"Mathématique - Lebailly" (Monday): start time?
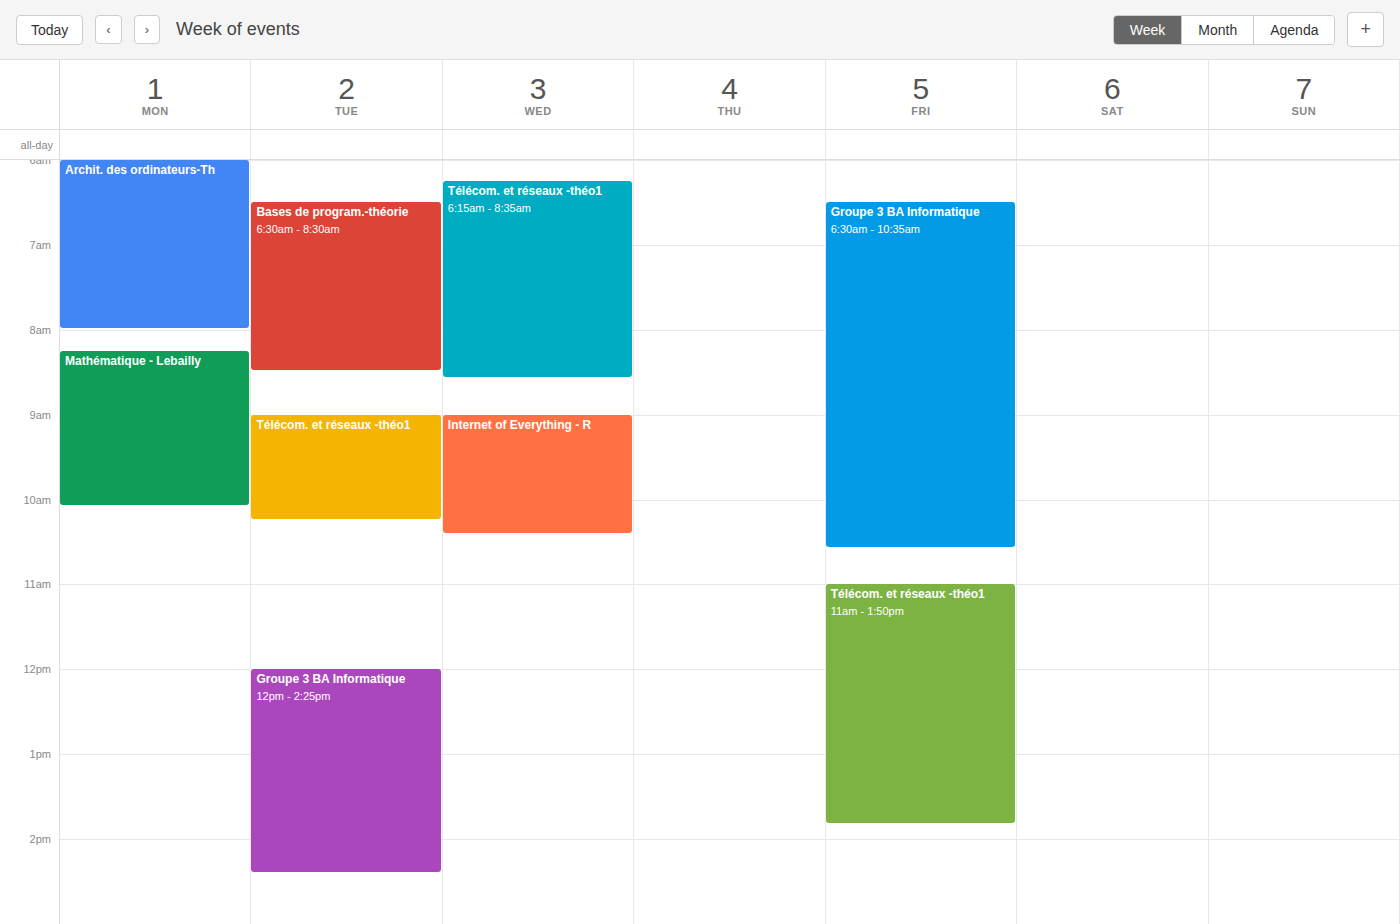
08:15